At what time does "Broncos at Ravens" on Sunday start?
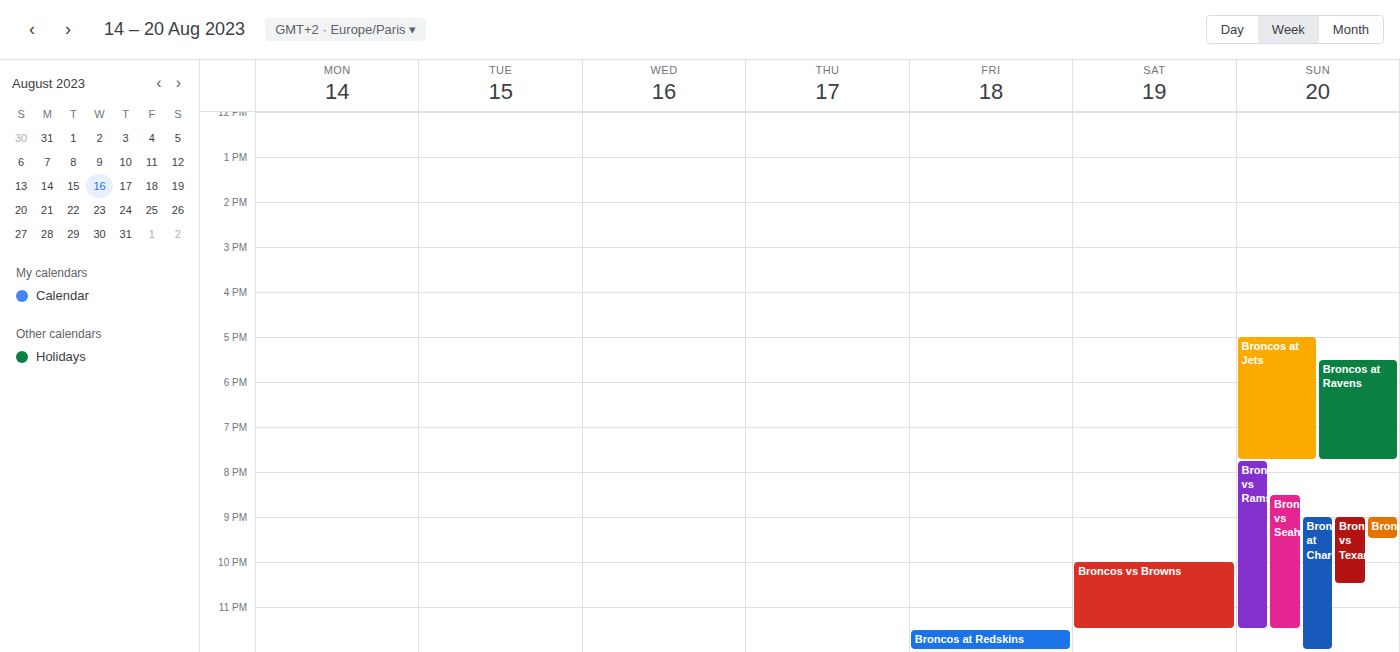
5:30 PM